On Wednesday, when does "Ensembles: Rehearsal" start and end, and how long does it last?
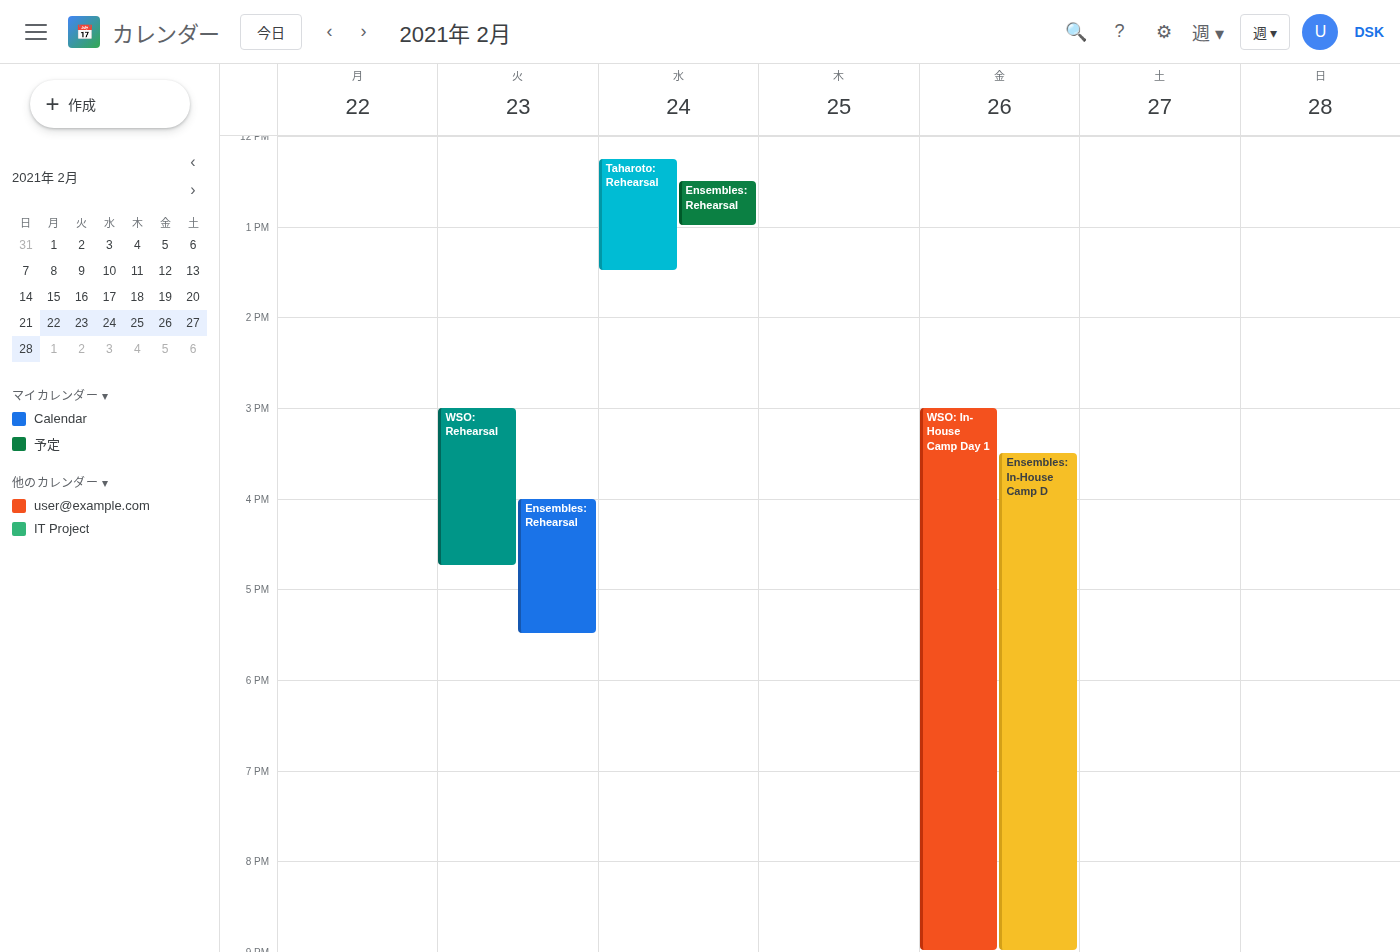
12:30 PM to 1:00 PM, 30 minutes